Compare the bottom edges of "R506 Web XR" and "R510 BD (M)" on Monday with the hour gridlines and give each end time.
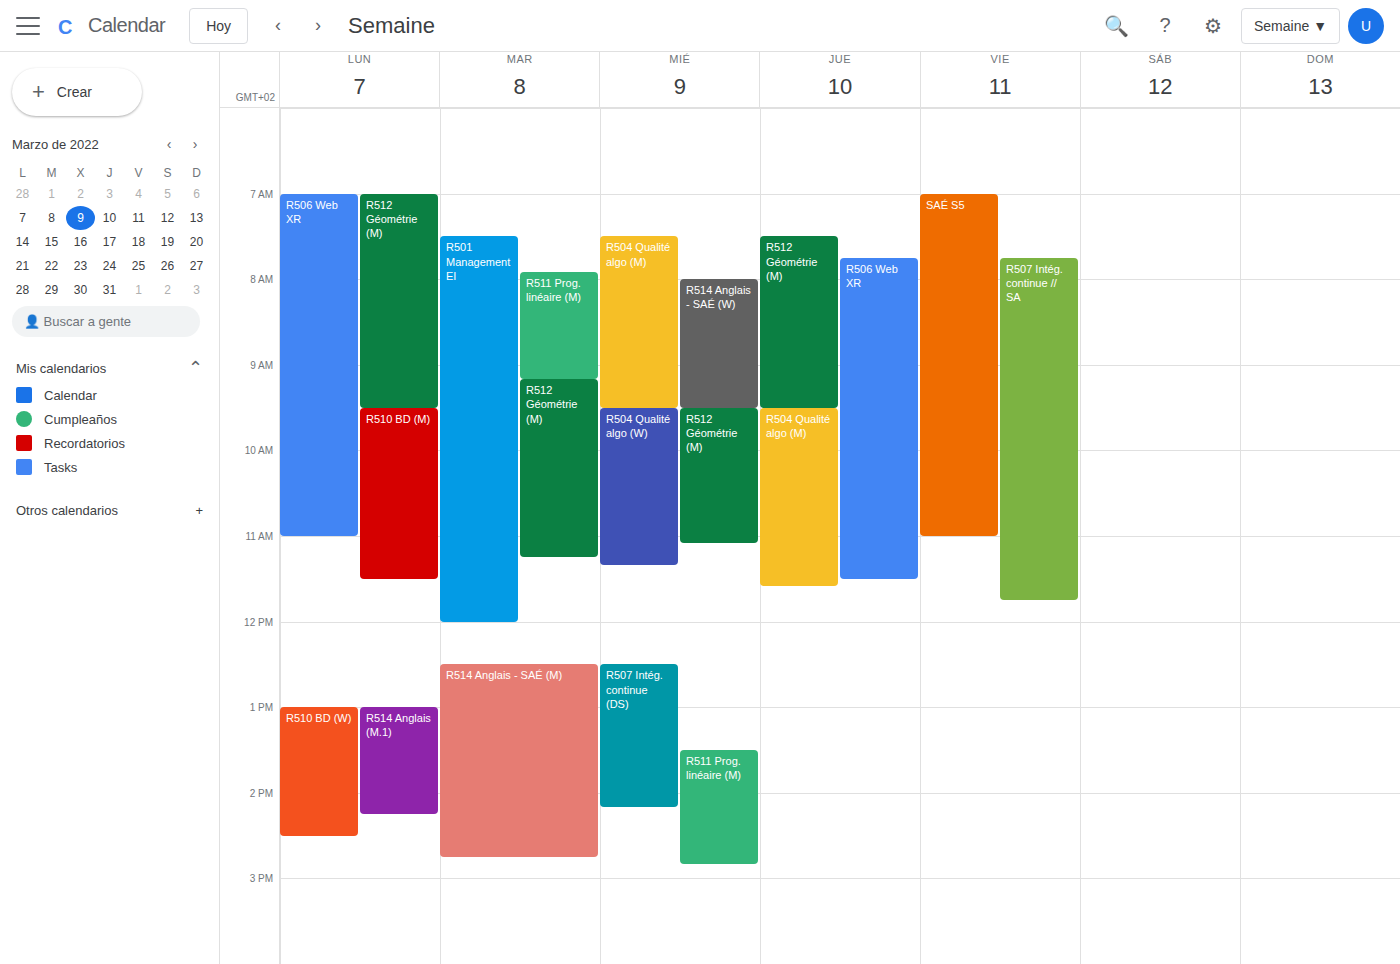
"R506 Web XR": 11:00, exactly on the 11:00 line. "R510 BD (M)": 11:30, halfway between the 11:00 and 12:00 lines.